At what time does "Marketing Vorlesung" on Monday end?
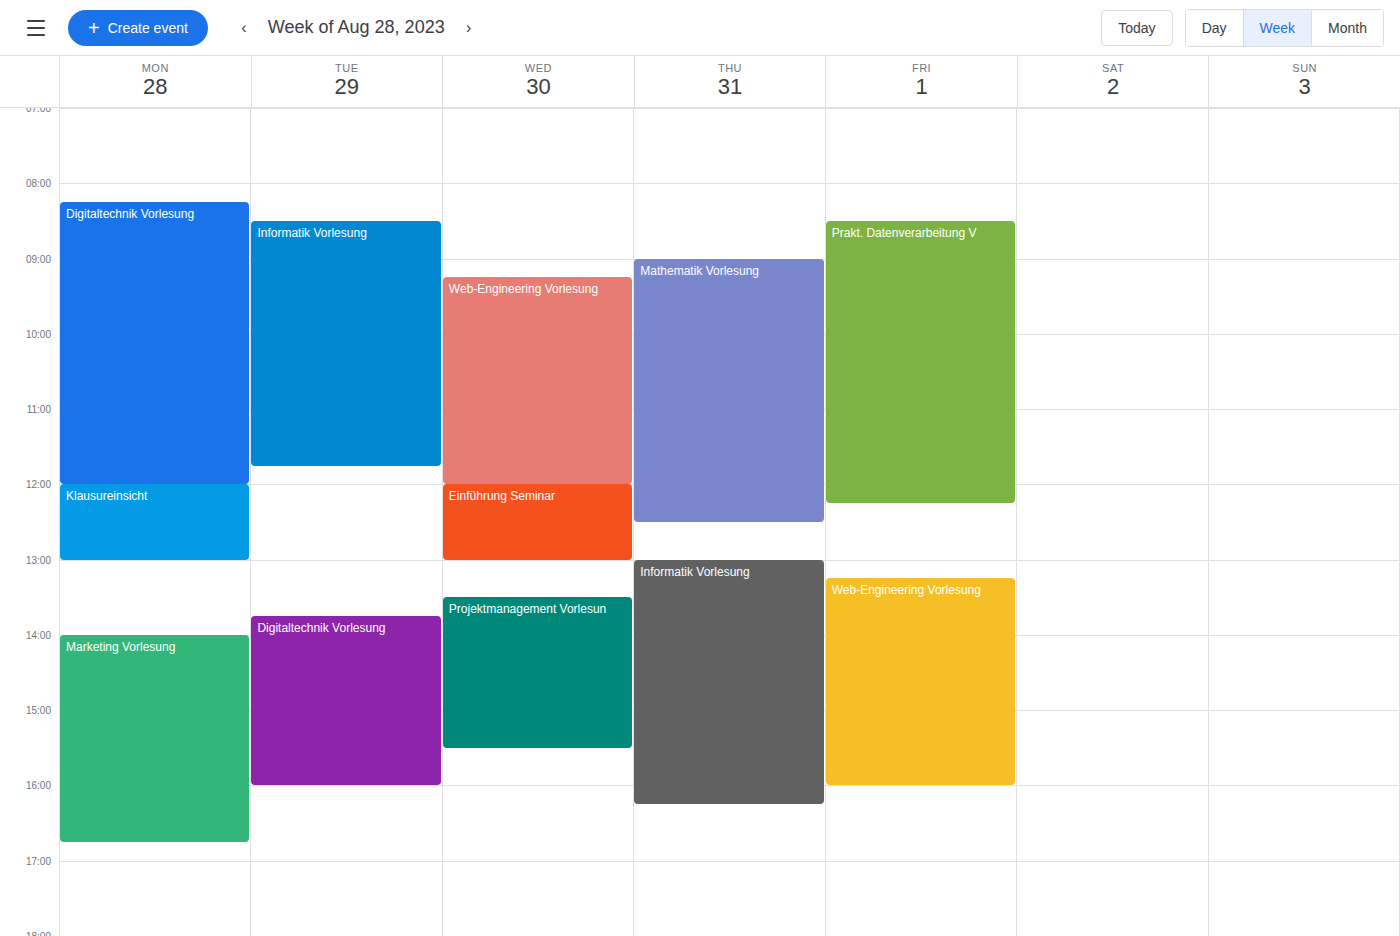
16:45